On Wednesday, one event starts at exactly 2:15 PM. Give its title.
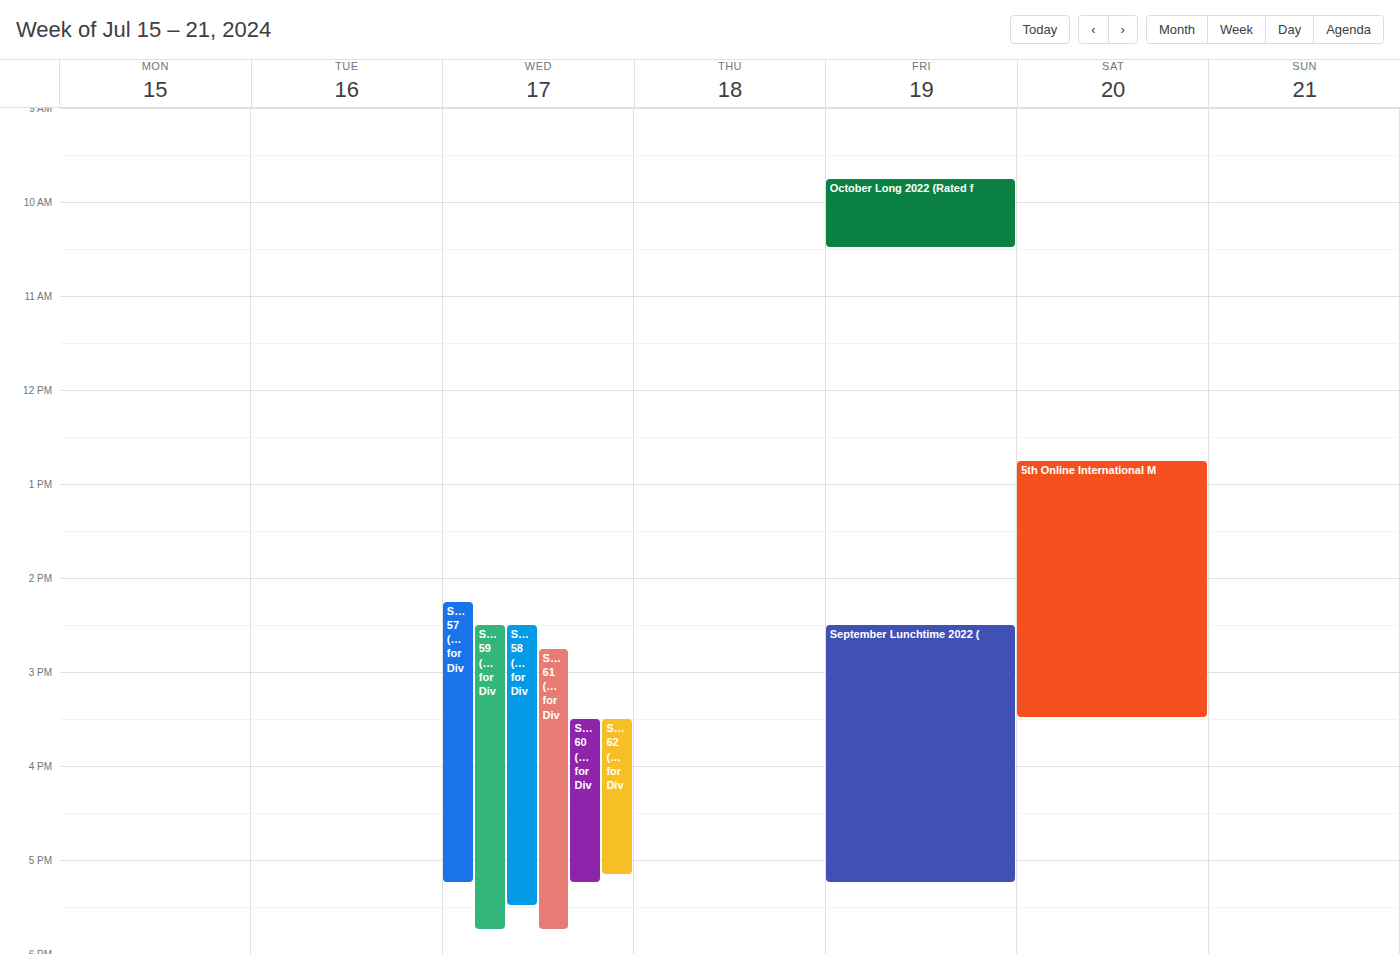
"Starters 57 (Rated for Div"